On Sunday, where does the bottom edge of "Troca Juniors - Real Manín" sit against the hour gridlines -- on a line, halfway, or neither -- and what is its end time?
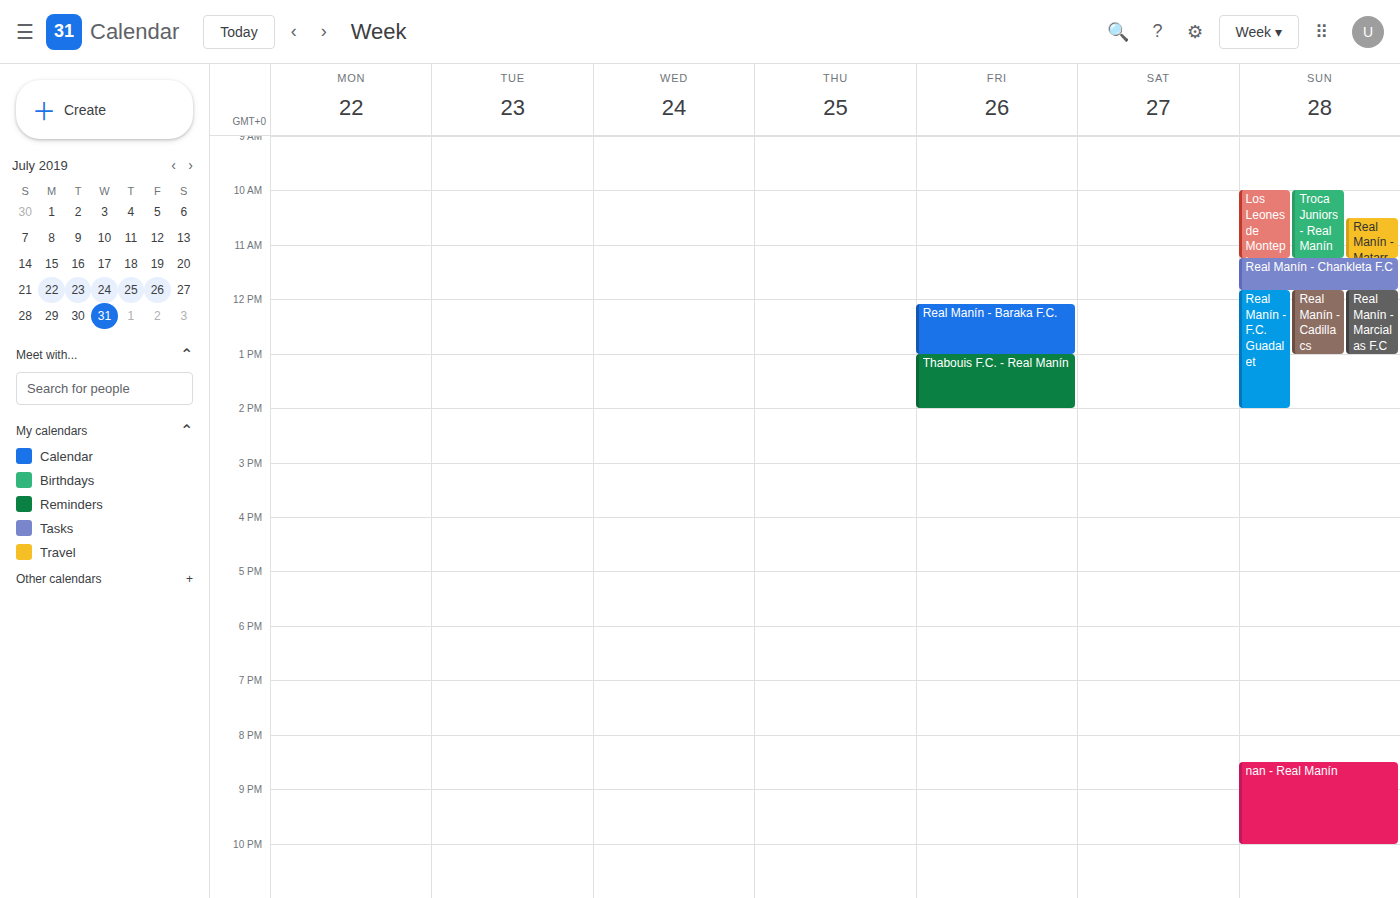
11:15 -- neither: a quarter of the way from the 11:00 line to the 12:00 line.